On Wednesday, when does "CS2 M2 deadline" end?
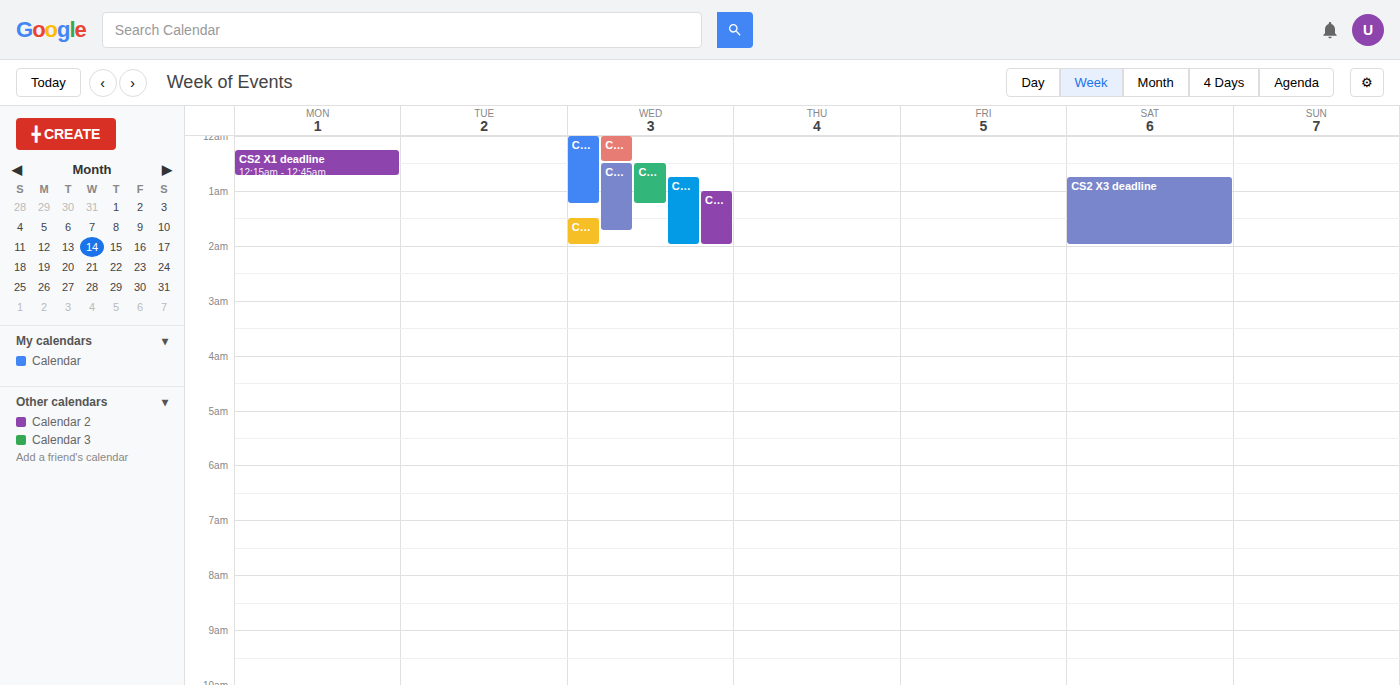
1:15 AM